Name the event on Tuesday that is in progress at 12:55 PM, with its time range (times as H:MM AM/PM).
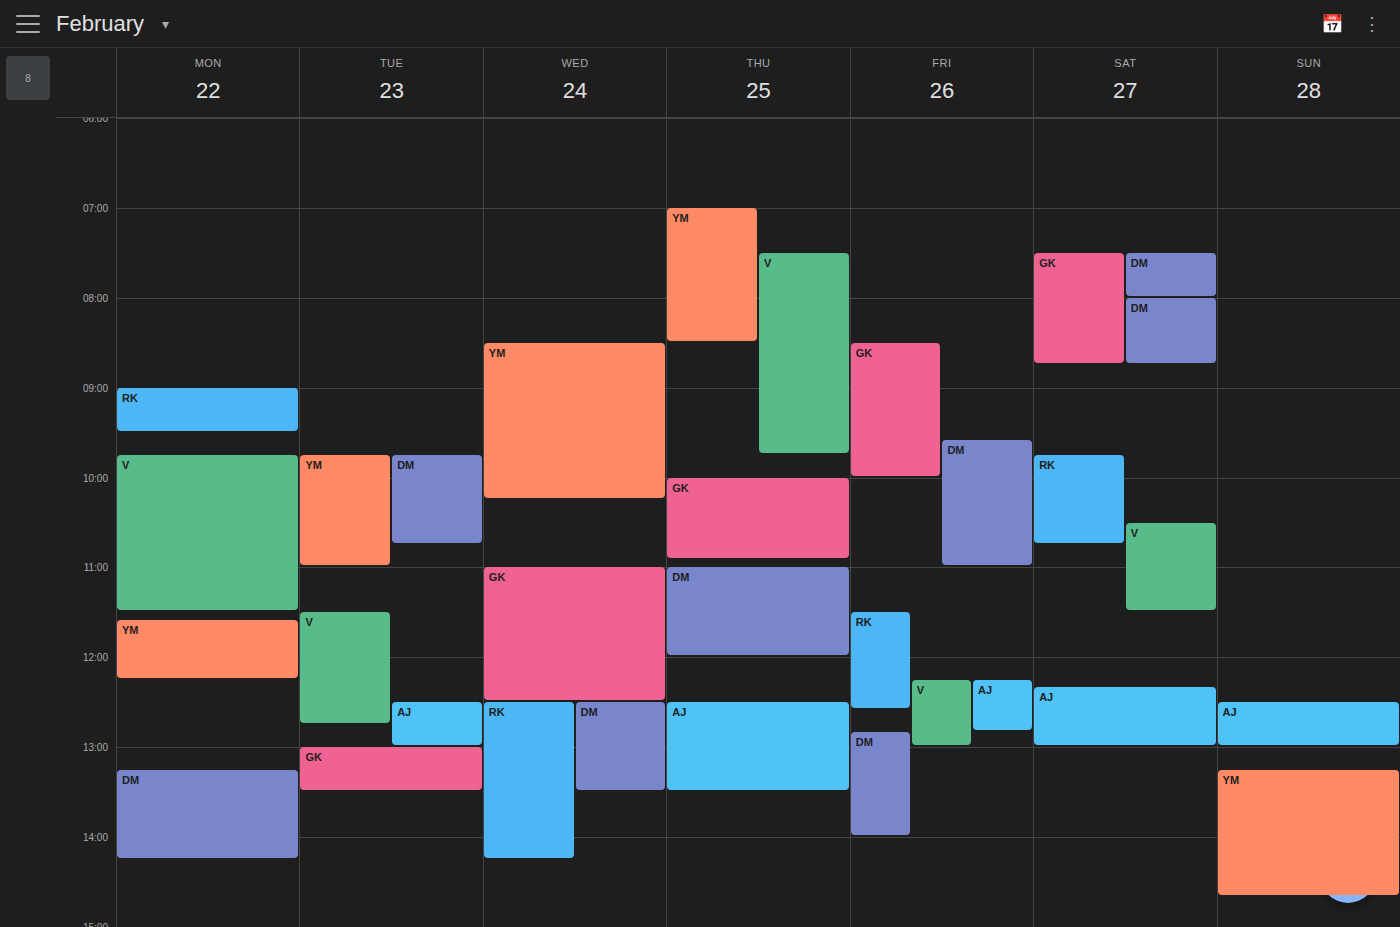
"AJ", 12:30 PM to 1:00 PM